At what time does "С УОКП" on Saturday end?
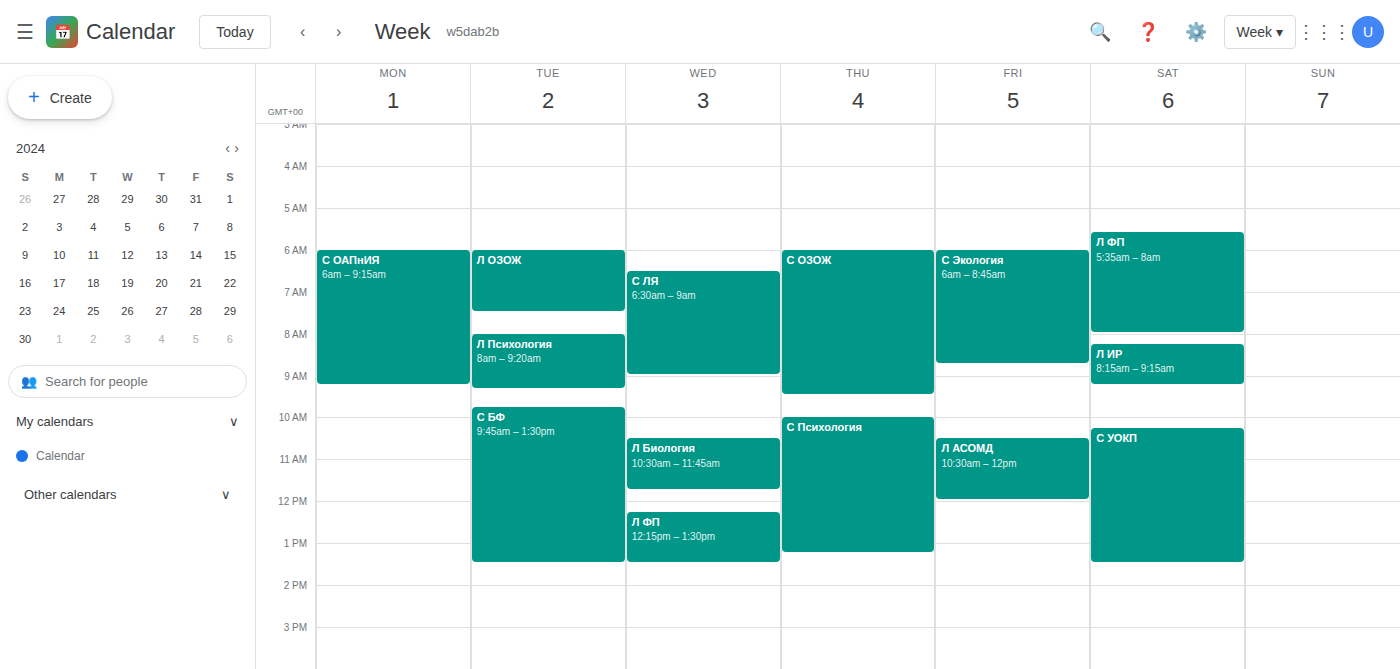
1:30 PM